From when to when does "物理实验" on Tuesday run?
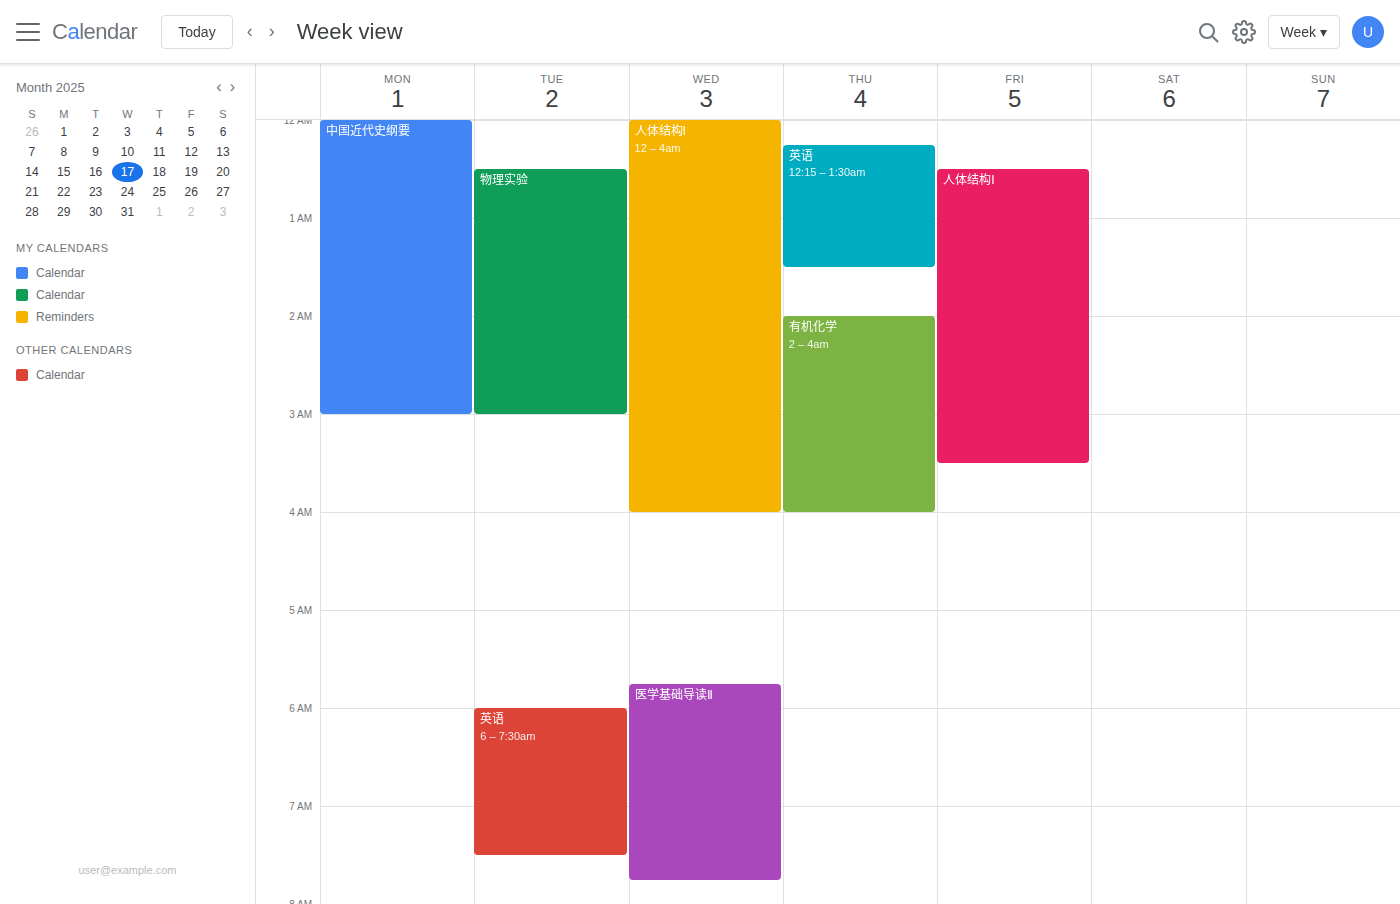
12:30 AM to 3:00 AM